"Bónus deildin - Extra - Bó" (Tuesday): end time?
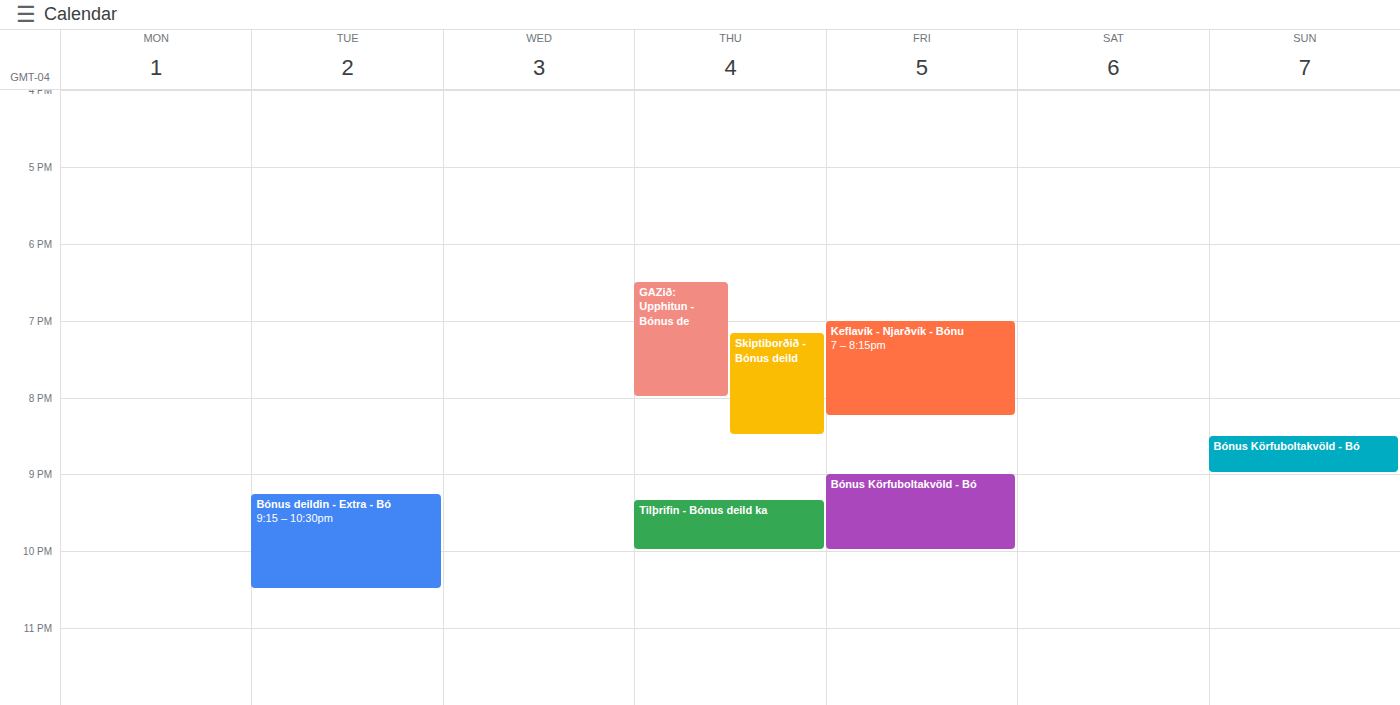
10:30 PM